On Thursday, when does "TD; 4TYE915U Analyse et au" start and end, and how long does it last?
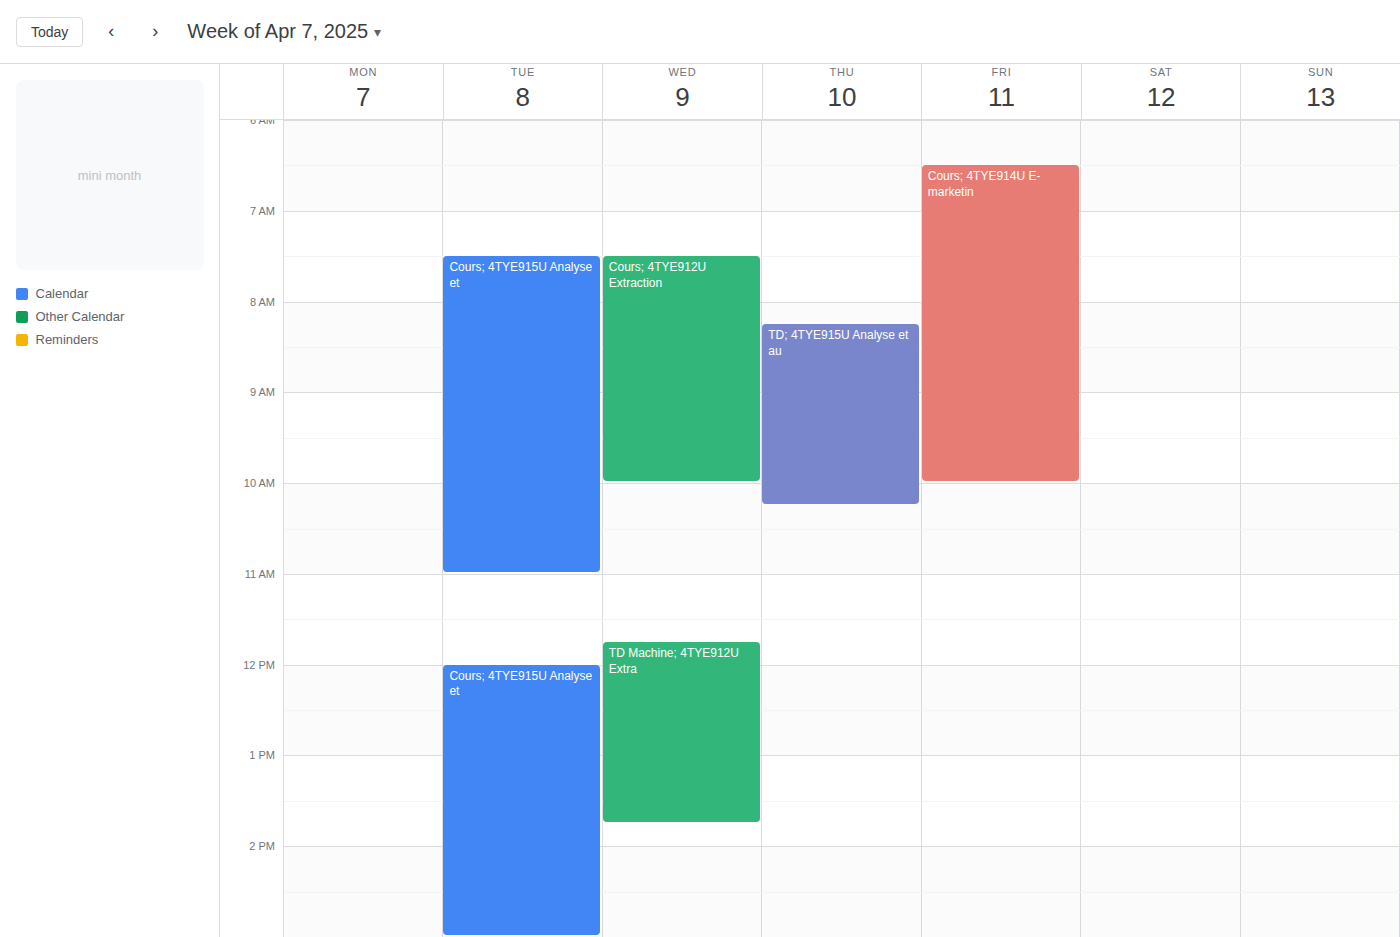
08:15 to 10:15, 2 hours